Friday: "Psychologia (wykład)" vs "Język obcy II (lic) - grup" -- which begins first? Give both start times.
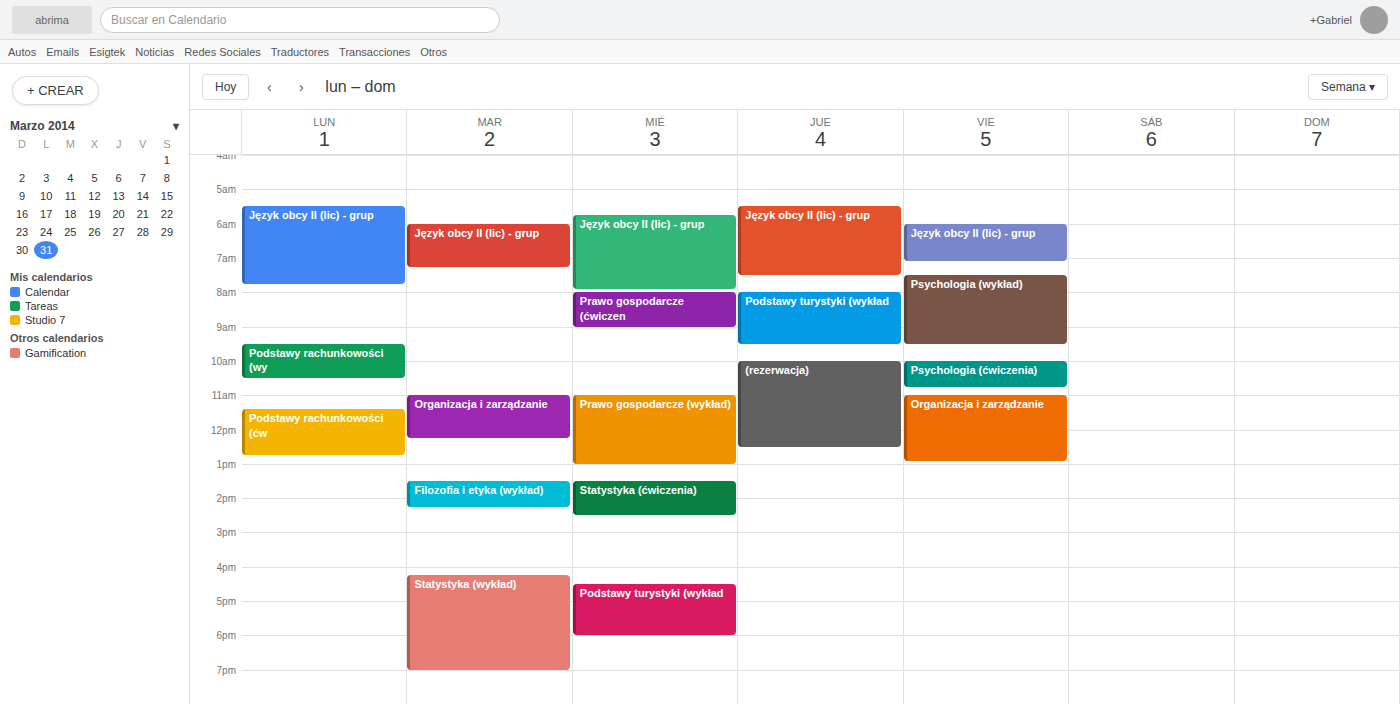
"Język obcy II (lic) - grup" 06:00; "Psychologia (wykład)" 07:30.